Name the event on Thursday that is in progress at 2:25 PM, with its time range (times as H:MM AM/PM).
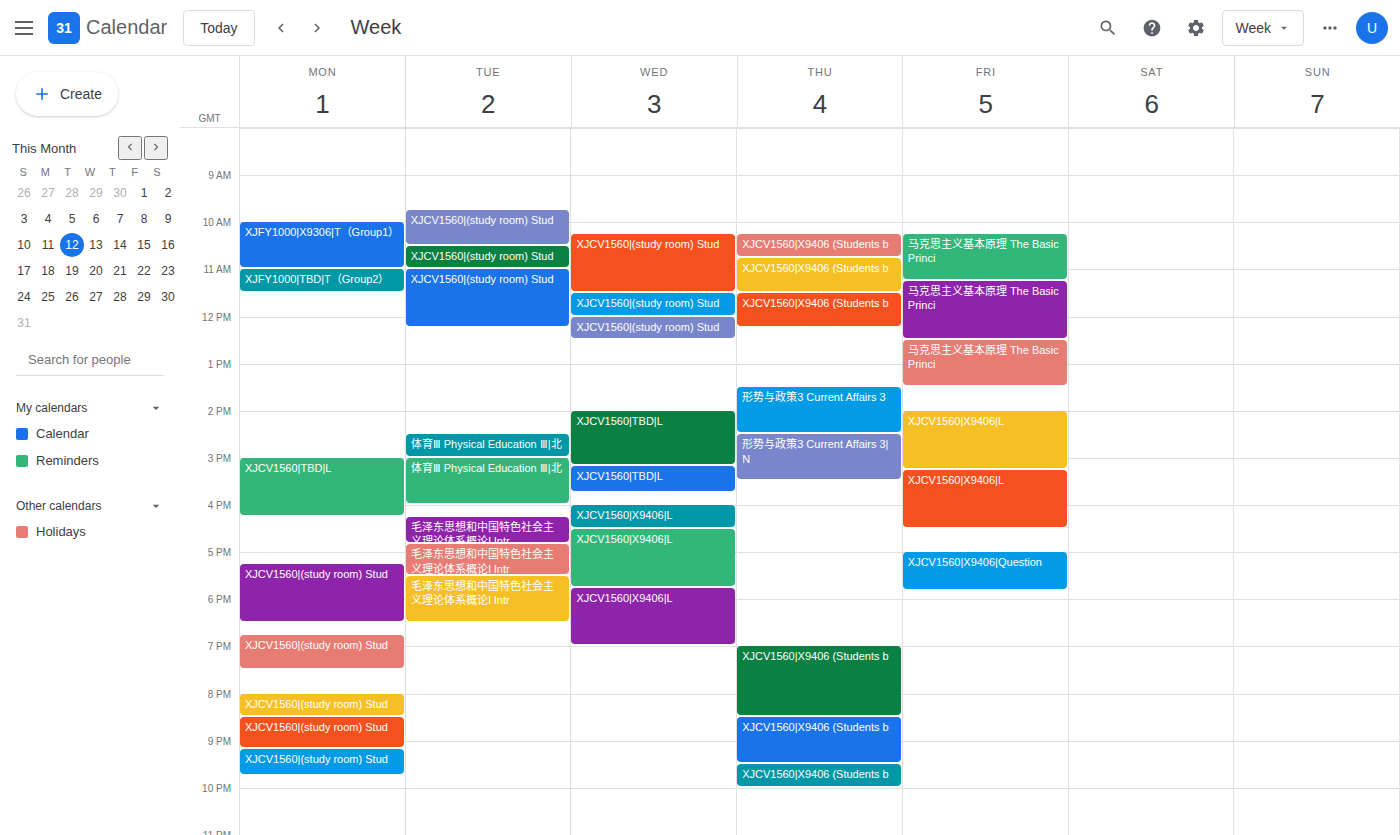
"形势与政策3 Current Affairs 3", 1:30 PM to 2:30 PM